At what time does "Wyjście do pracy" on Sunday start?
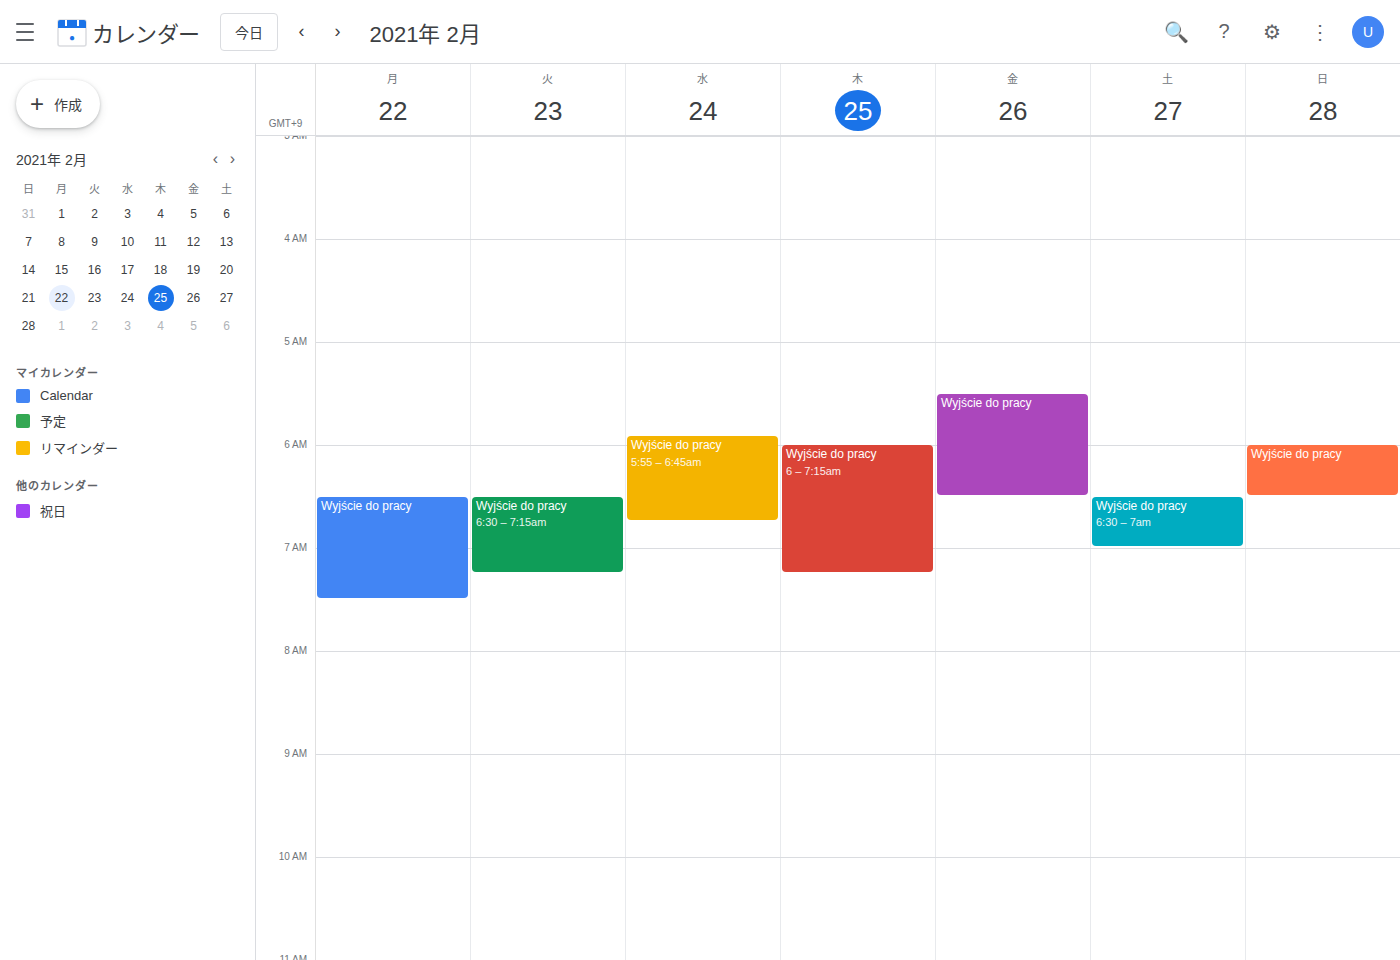
6:00 AM